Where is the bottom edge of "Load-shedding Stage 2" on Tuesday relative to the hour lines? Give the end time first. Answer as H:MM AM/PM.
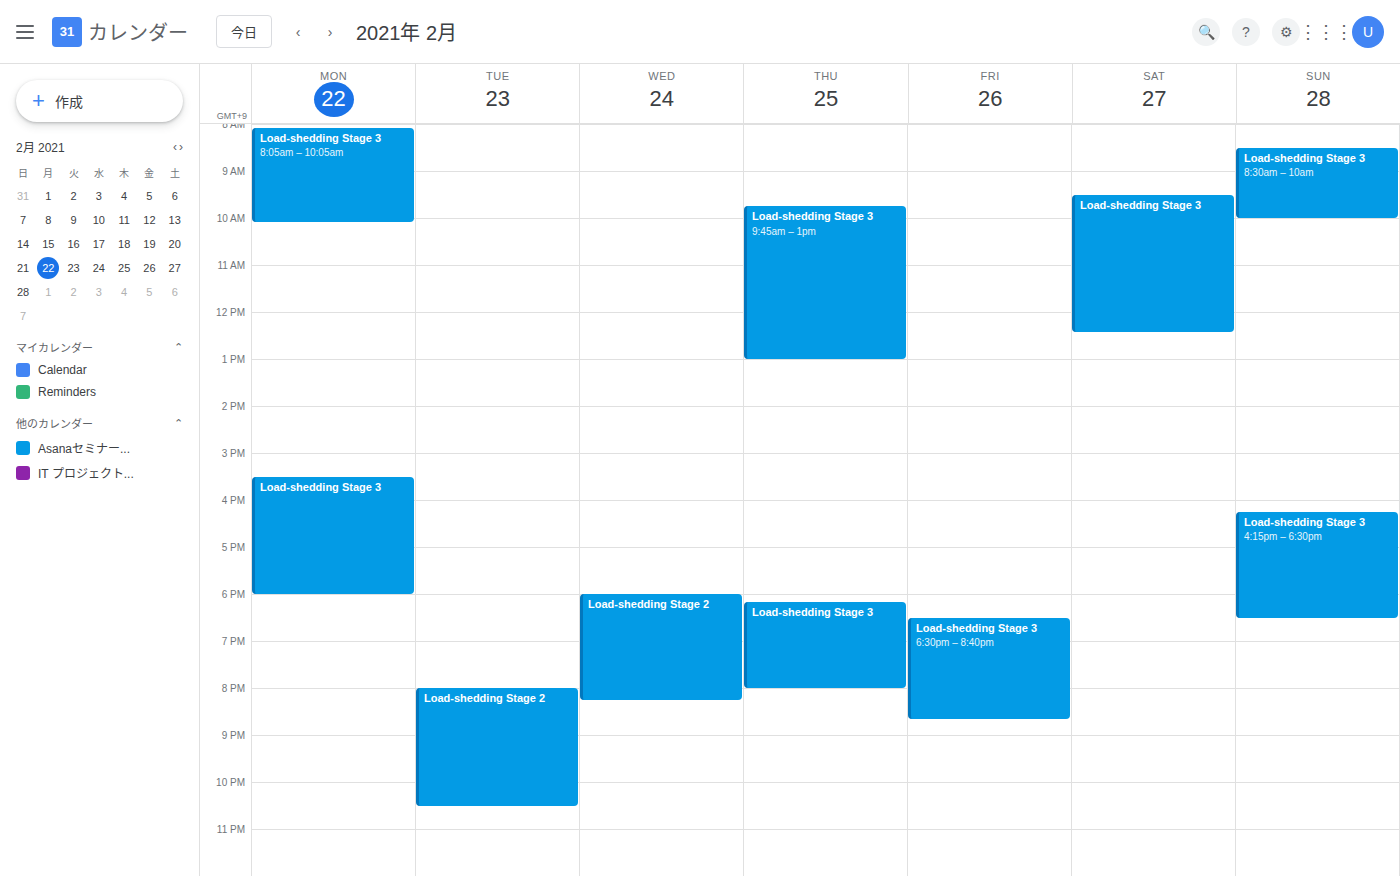
10:30 PM -- halfway between the 10 PM and 11 PM lines.